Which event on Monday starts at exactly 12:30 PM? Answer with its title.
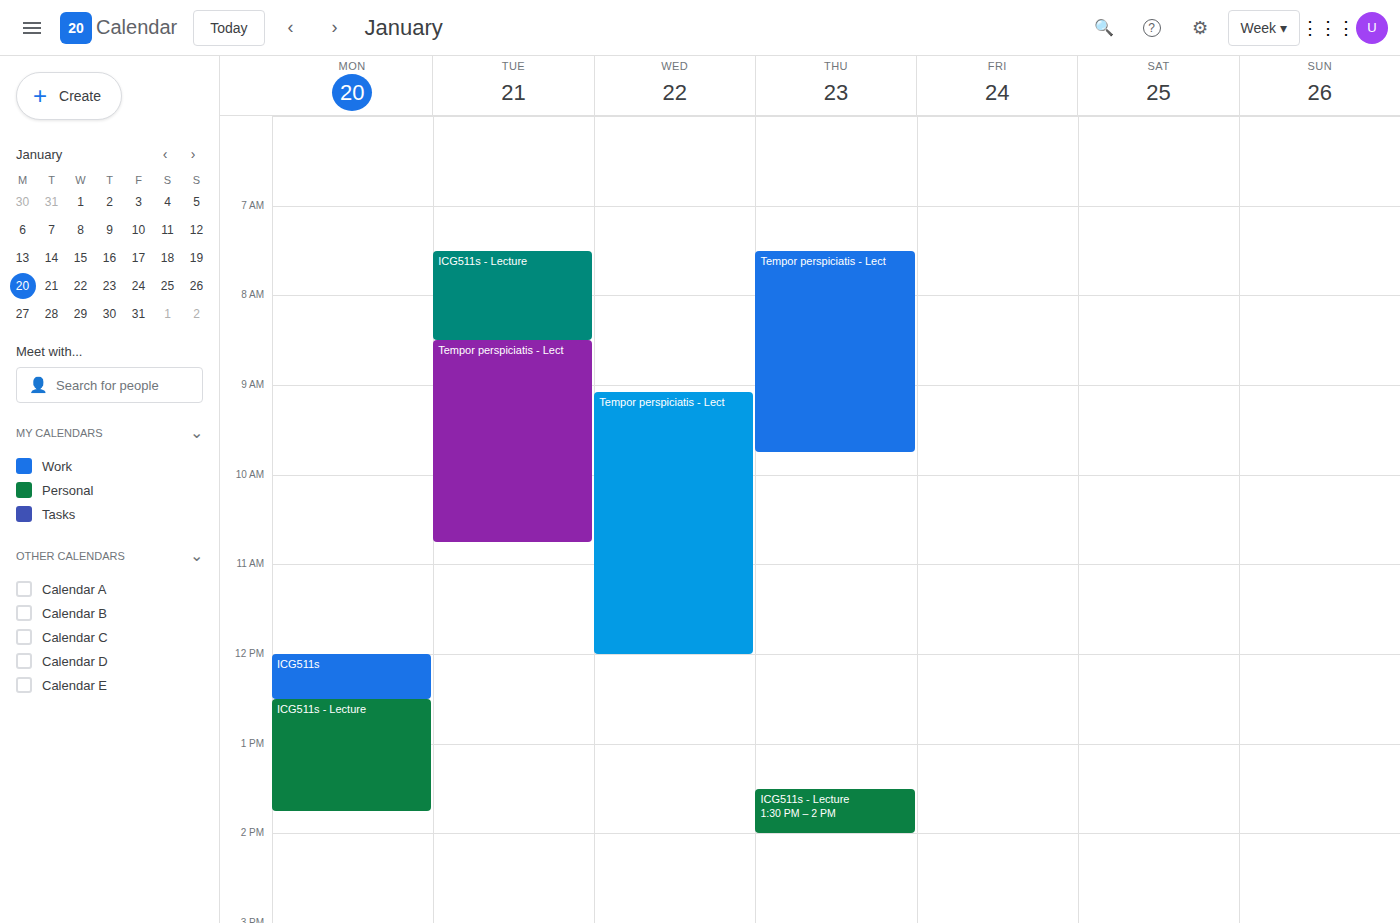
"ICG511s - Lecture"